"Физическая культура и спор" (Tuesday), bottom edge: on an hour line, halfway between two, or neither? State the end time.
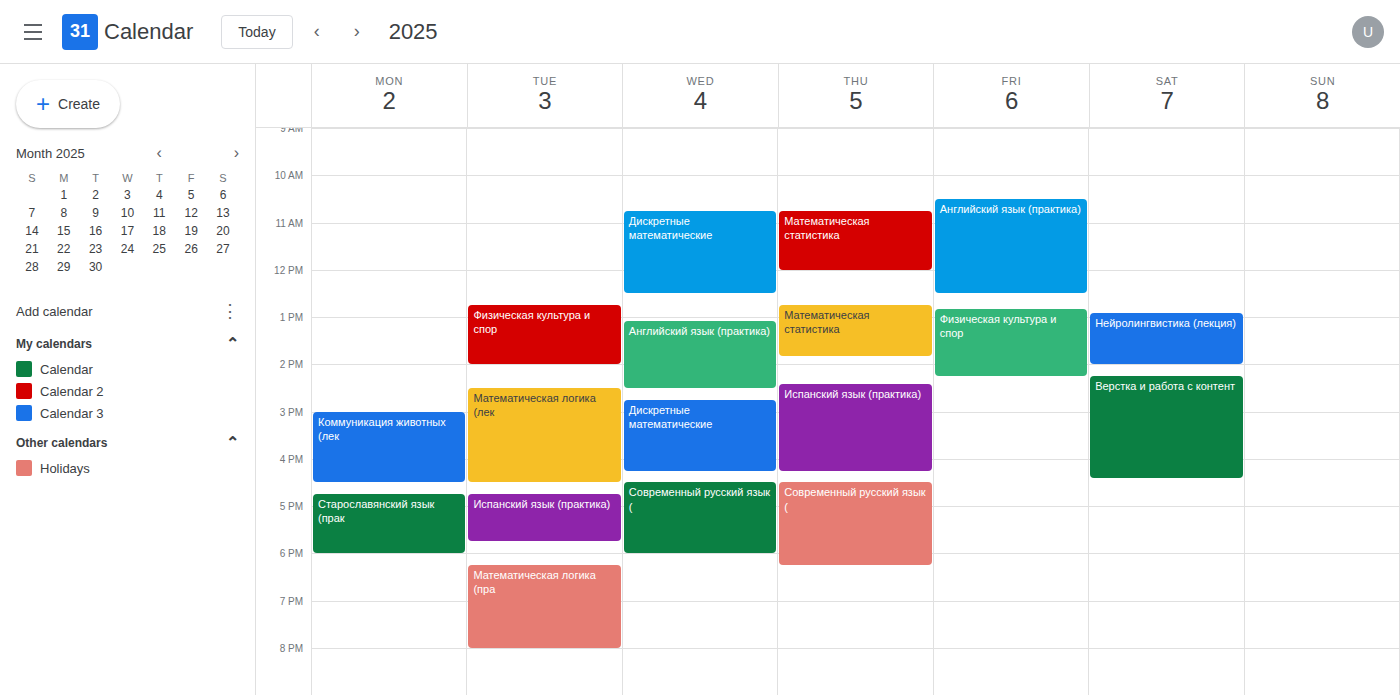
2:00 PM -- exactly on the 2 PM line.